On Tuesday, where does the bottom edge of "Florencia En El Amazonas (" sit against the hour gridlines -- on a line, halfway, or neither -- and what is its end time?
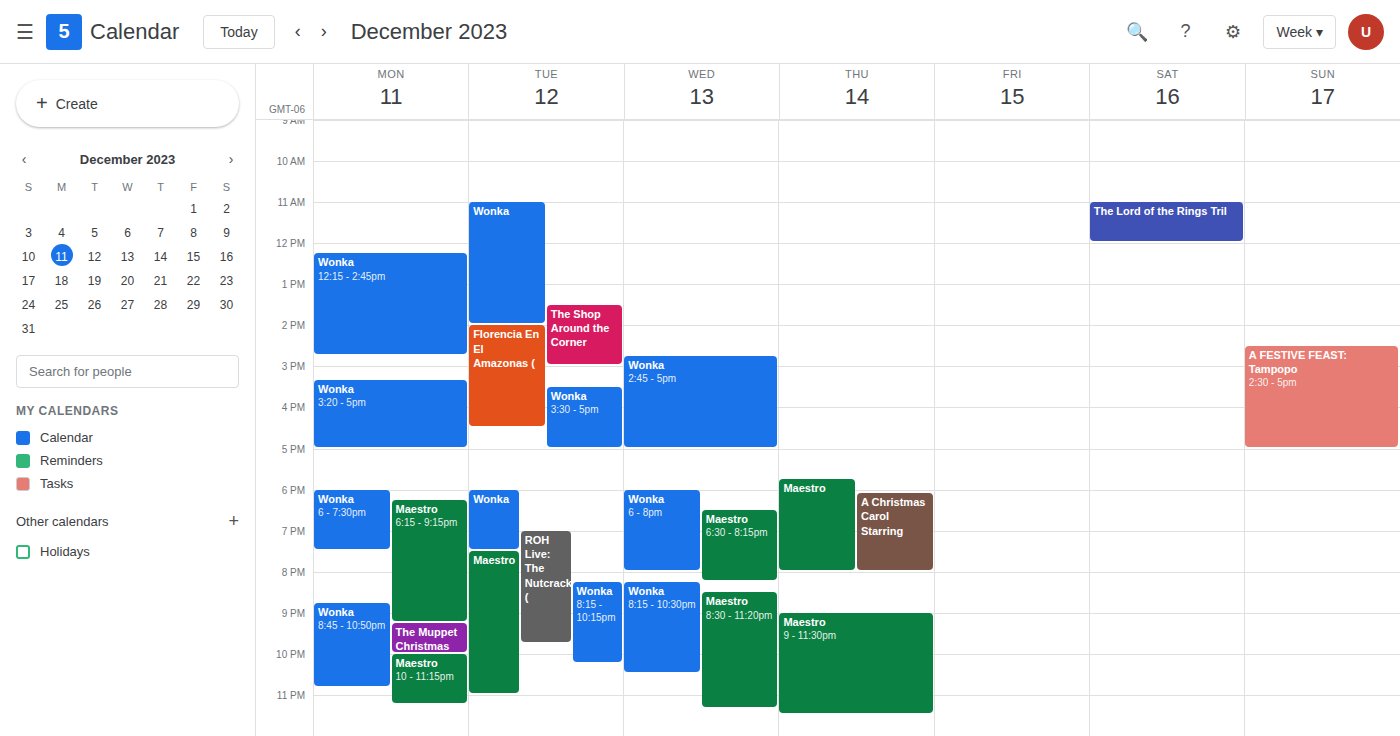
4:30 PM -- halfway between the 4 PM and 5 PM lines.